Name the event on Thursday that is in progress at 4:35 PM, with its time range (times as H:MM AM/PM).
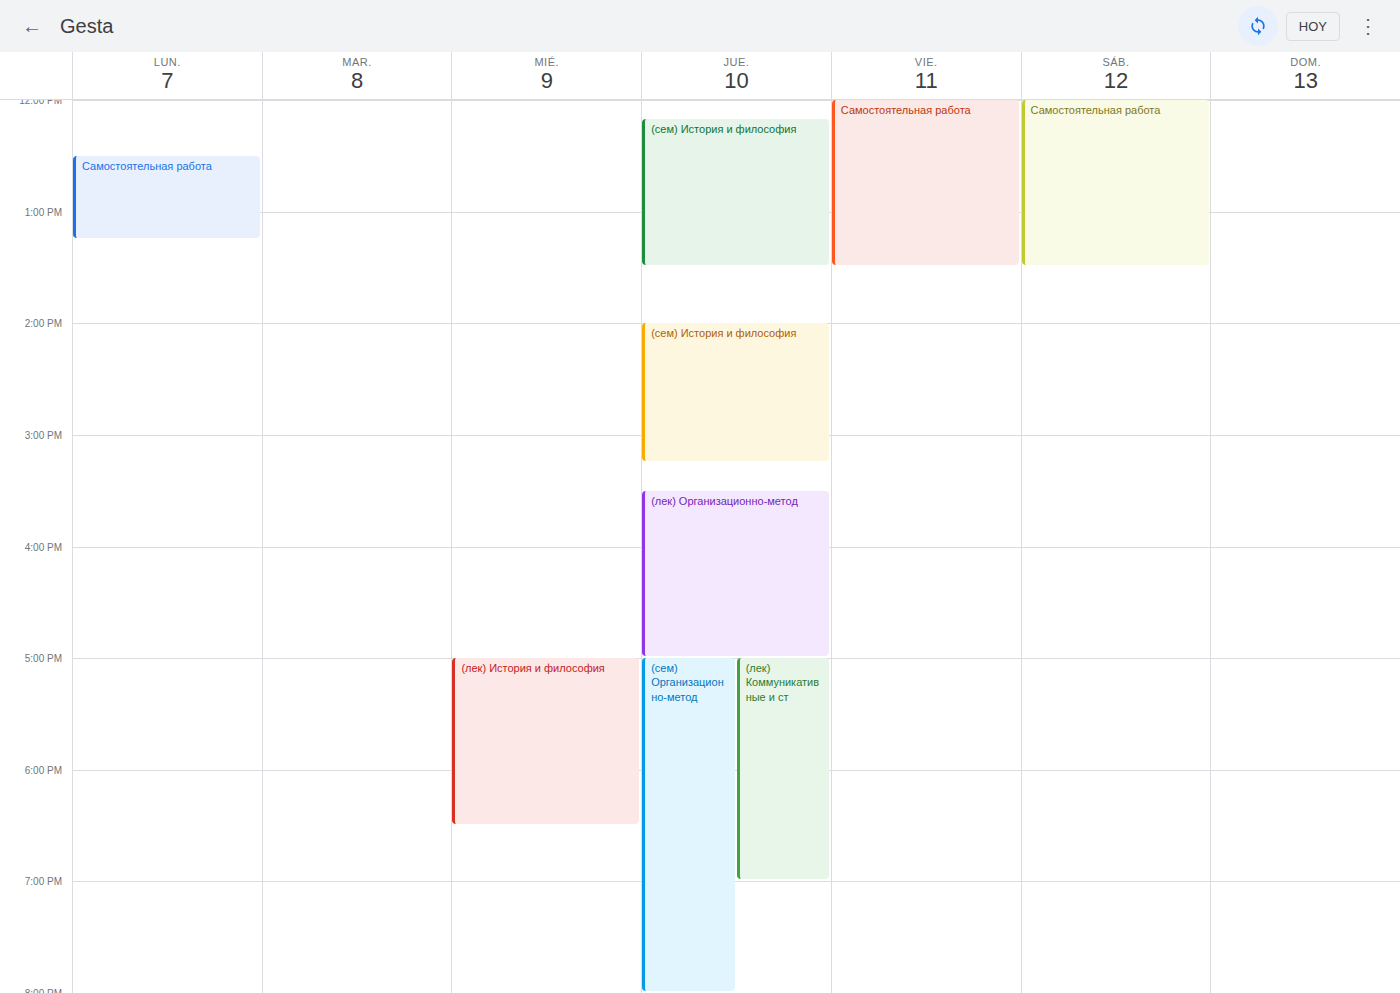
"(лек) Организационно-метод", 3:30 PM to 5:00 PM